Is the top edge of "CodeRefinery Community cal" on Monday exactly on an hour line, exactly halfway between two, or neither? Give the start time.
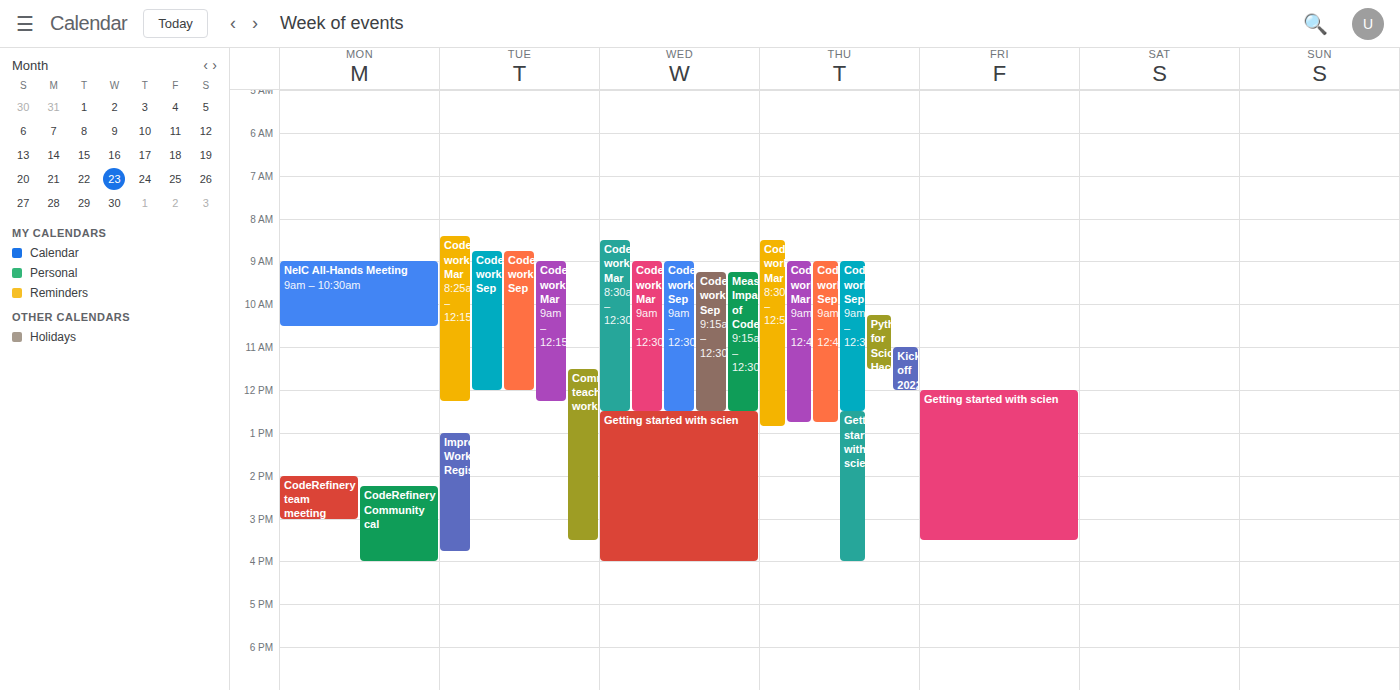
2:15 PM -- neither: a quarter of the way from the 2 PM line to the 3 PM line.